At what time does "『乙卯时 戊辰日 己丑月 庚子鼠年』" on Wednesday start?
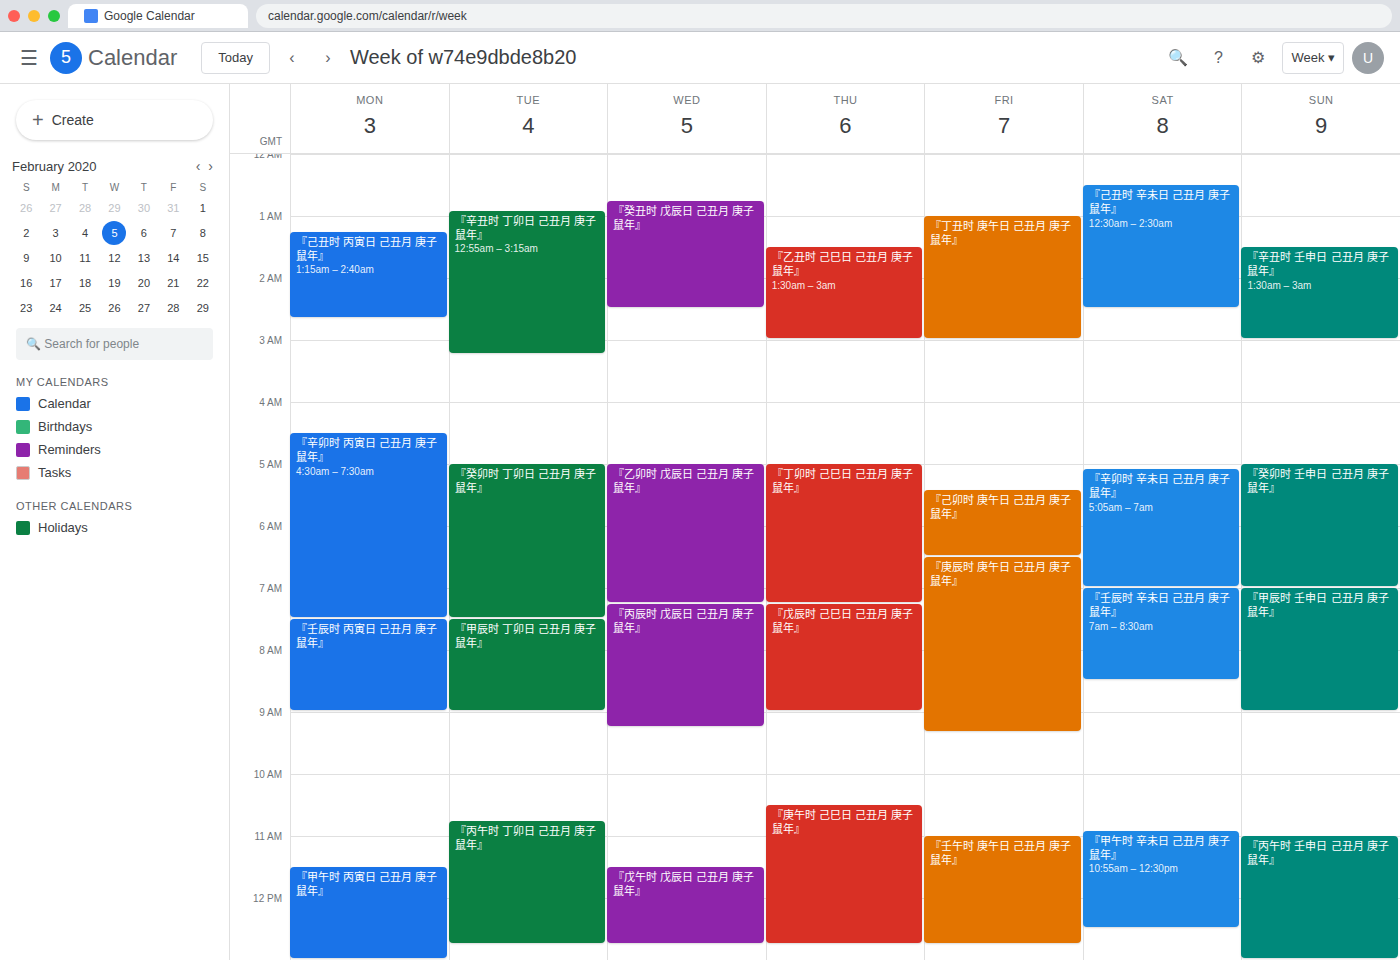
5:00 AM